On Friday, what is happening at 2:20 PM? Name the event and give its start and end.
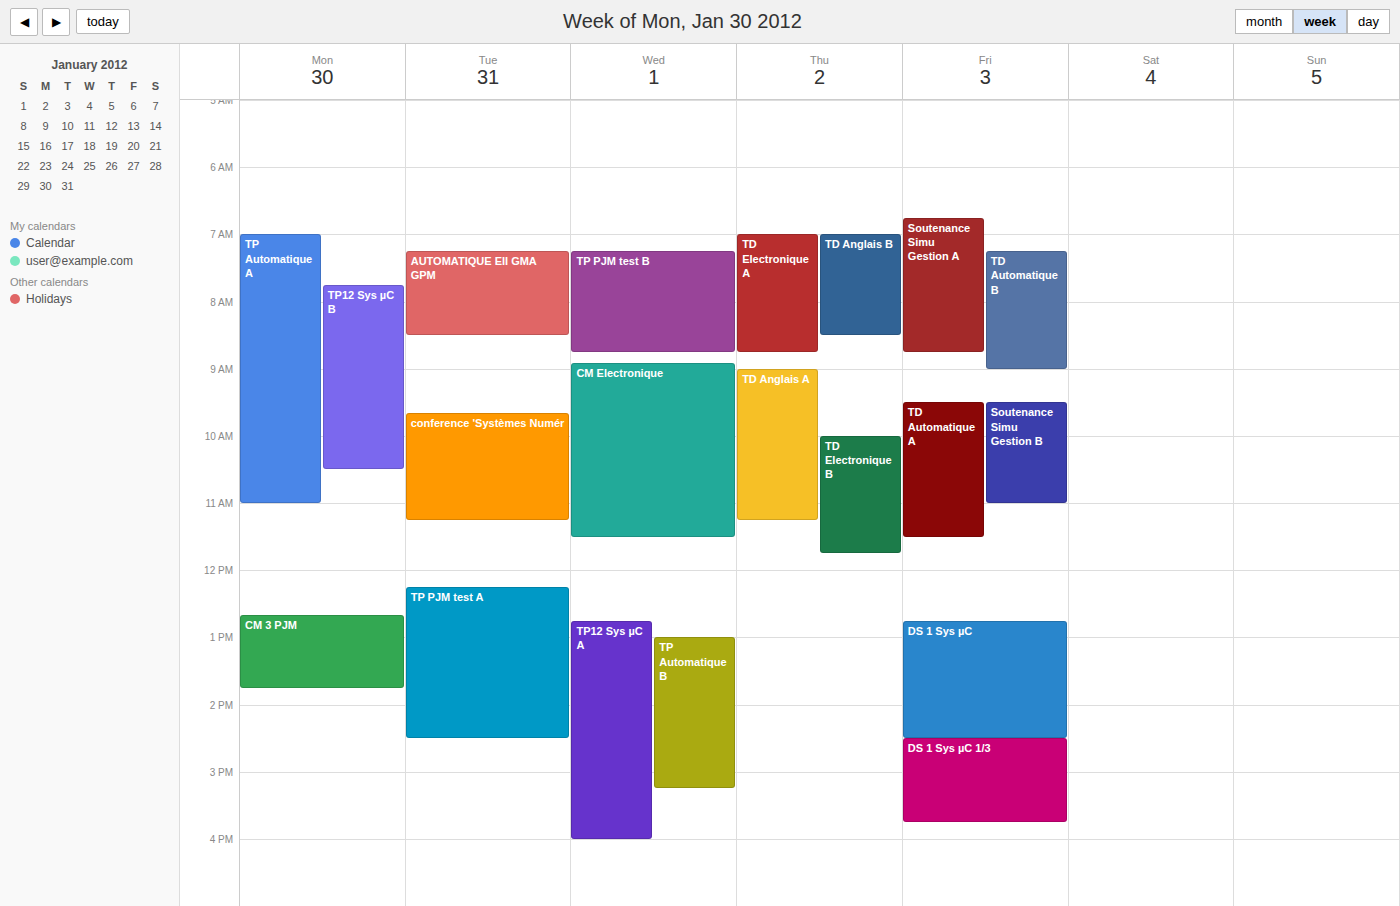
"DS 1 Sys µC", 12:45 PM to 2:30 PM